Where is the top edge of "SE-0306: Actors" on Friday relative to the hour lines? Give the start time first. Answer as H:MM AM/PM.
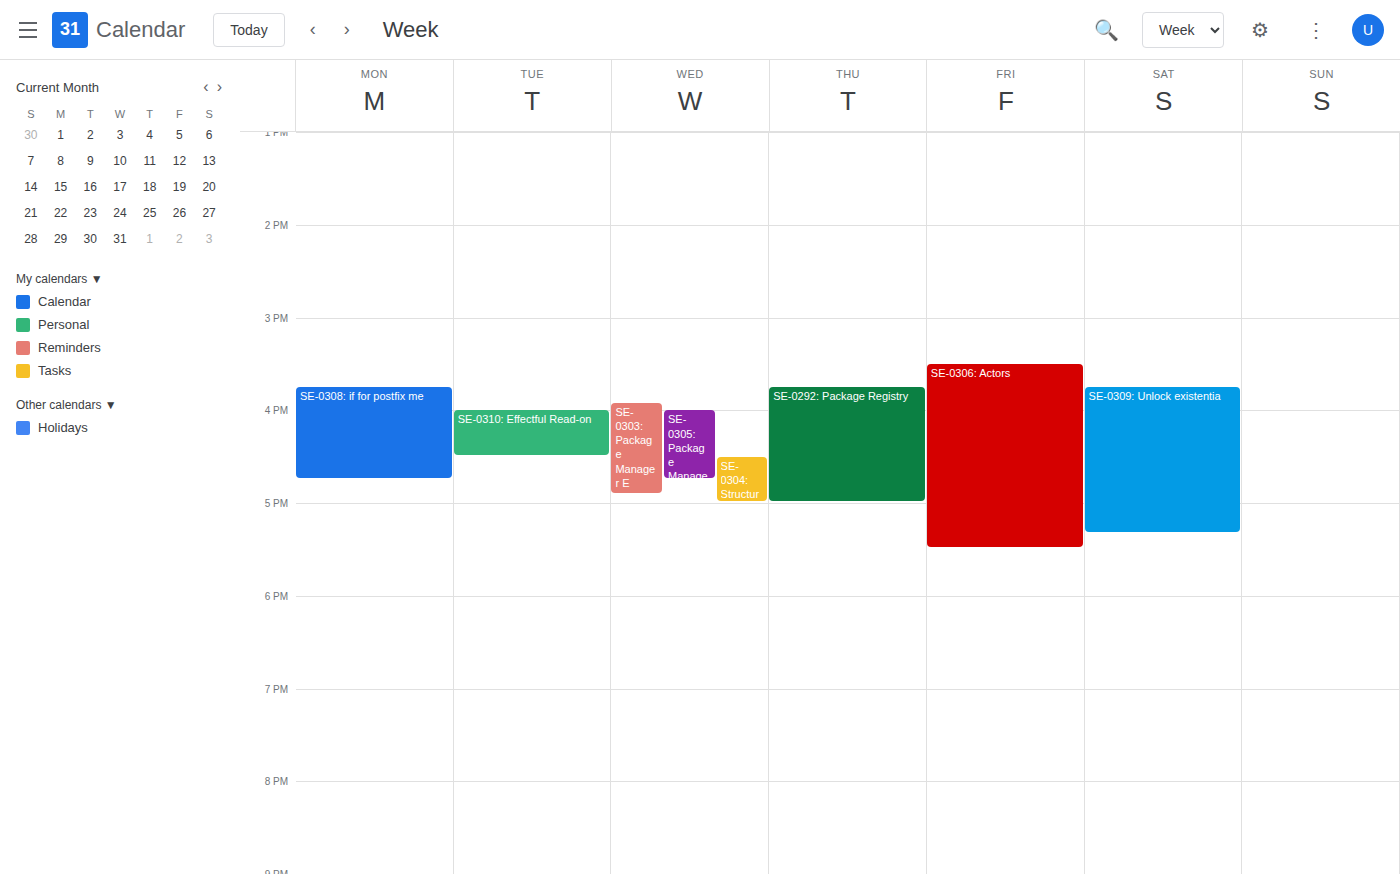
3:30 PM -- halfway between the 3 PM and 4 PM lines.